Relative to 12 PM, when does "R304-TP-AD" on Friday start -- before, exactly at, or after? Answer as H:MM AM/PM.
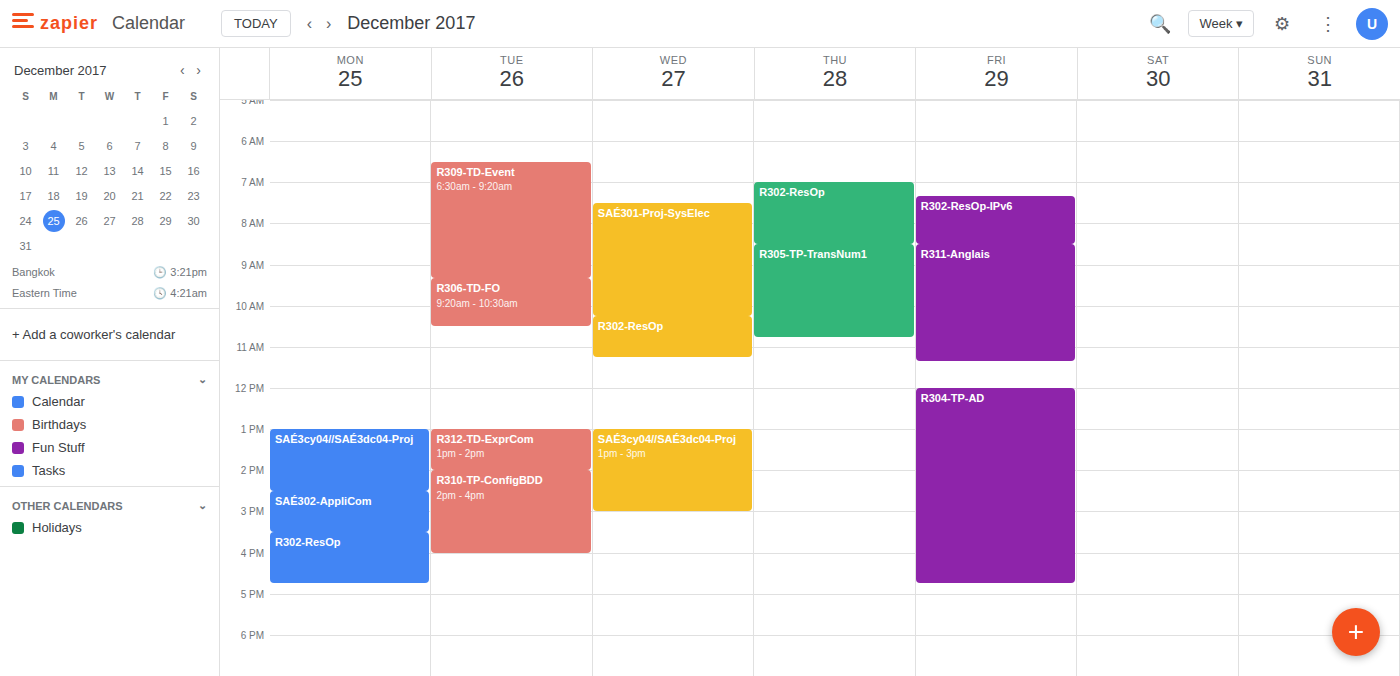
12:00 PM -- exactly at 12 PM, on the 12 PM line.